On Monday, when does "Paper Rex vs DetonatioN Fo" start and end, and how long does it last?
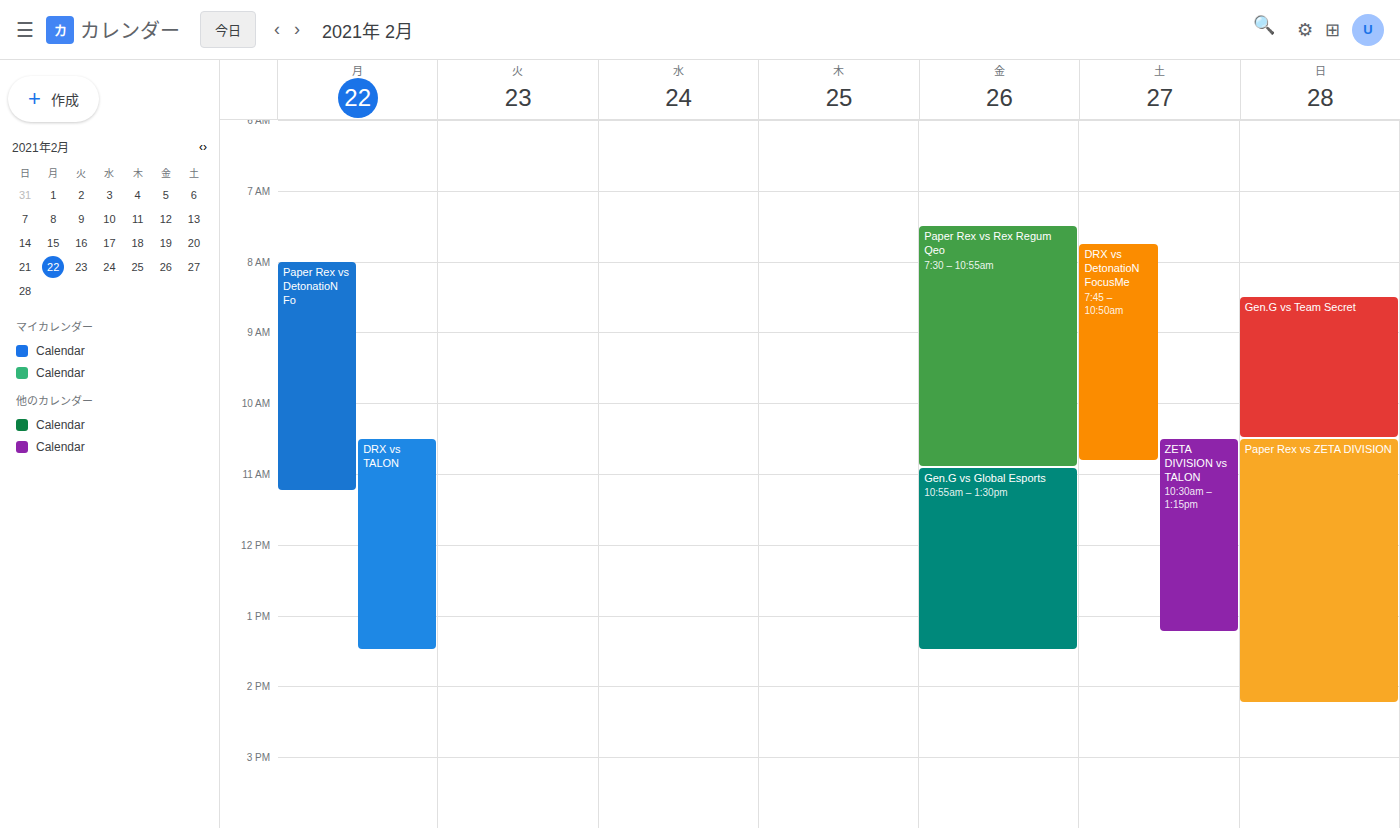
8:00 AM to 11:15 AM, 3 hours 15 minutes